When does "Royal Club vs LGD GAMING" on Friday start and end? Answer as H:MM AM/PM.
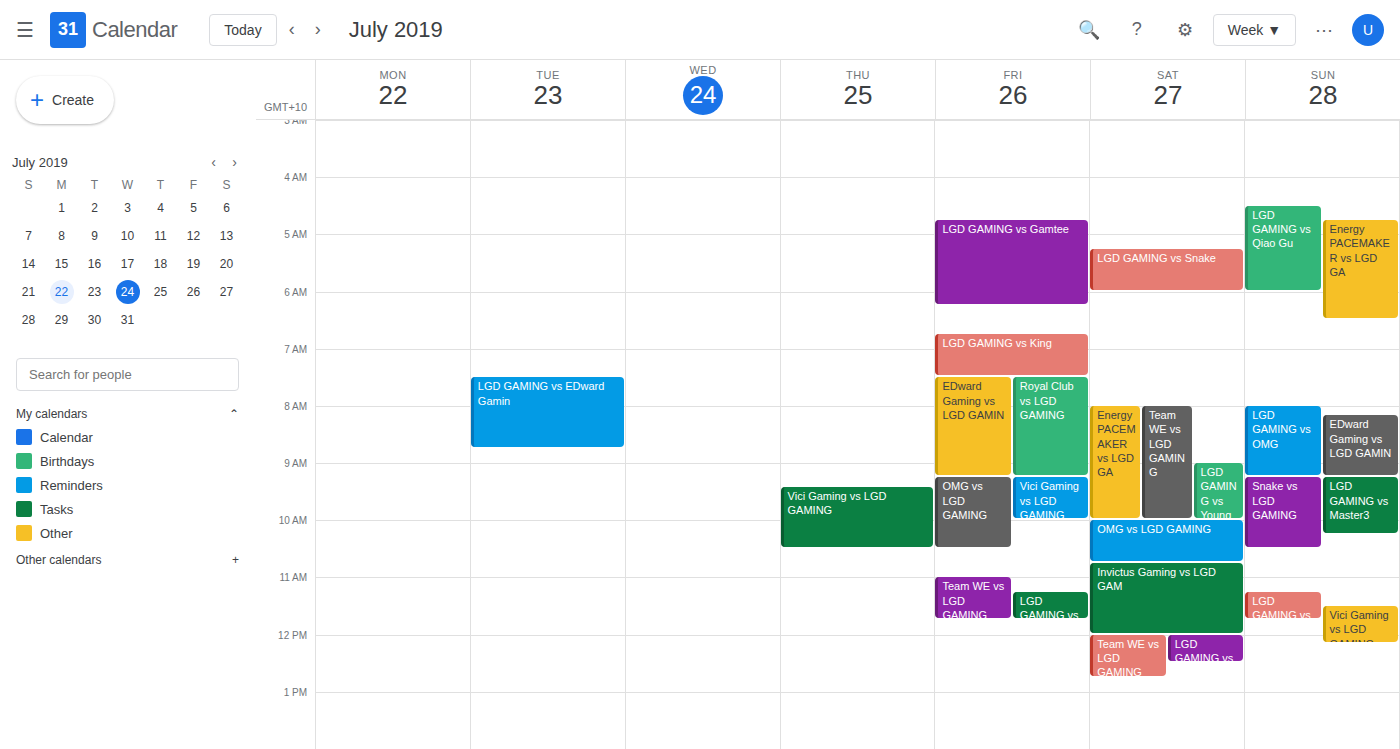
7:30 AM to 9:15 AM